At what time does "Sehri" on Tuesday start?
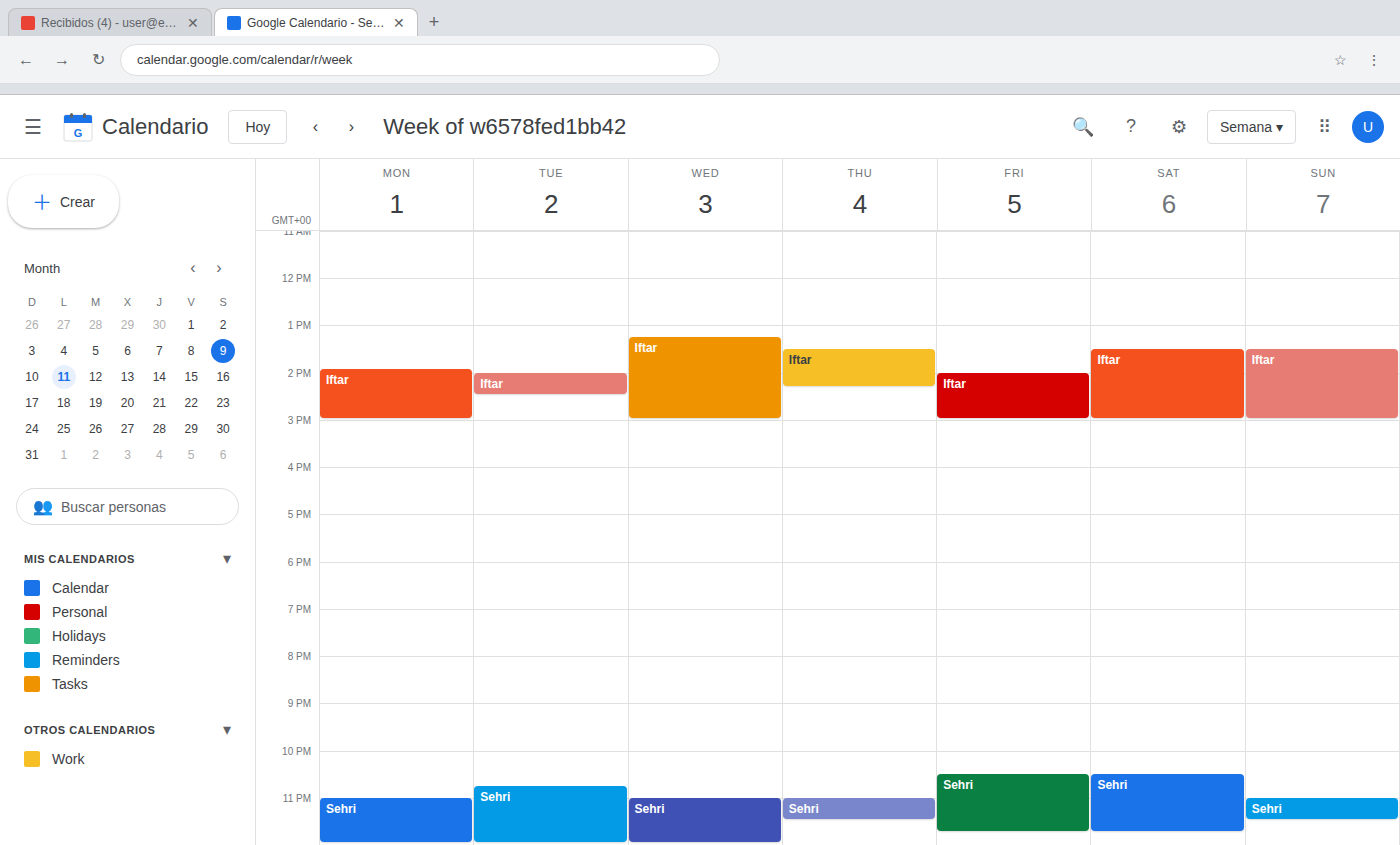
10:45 PM